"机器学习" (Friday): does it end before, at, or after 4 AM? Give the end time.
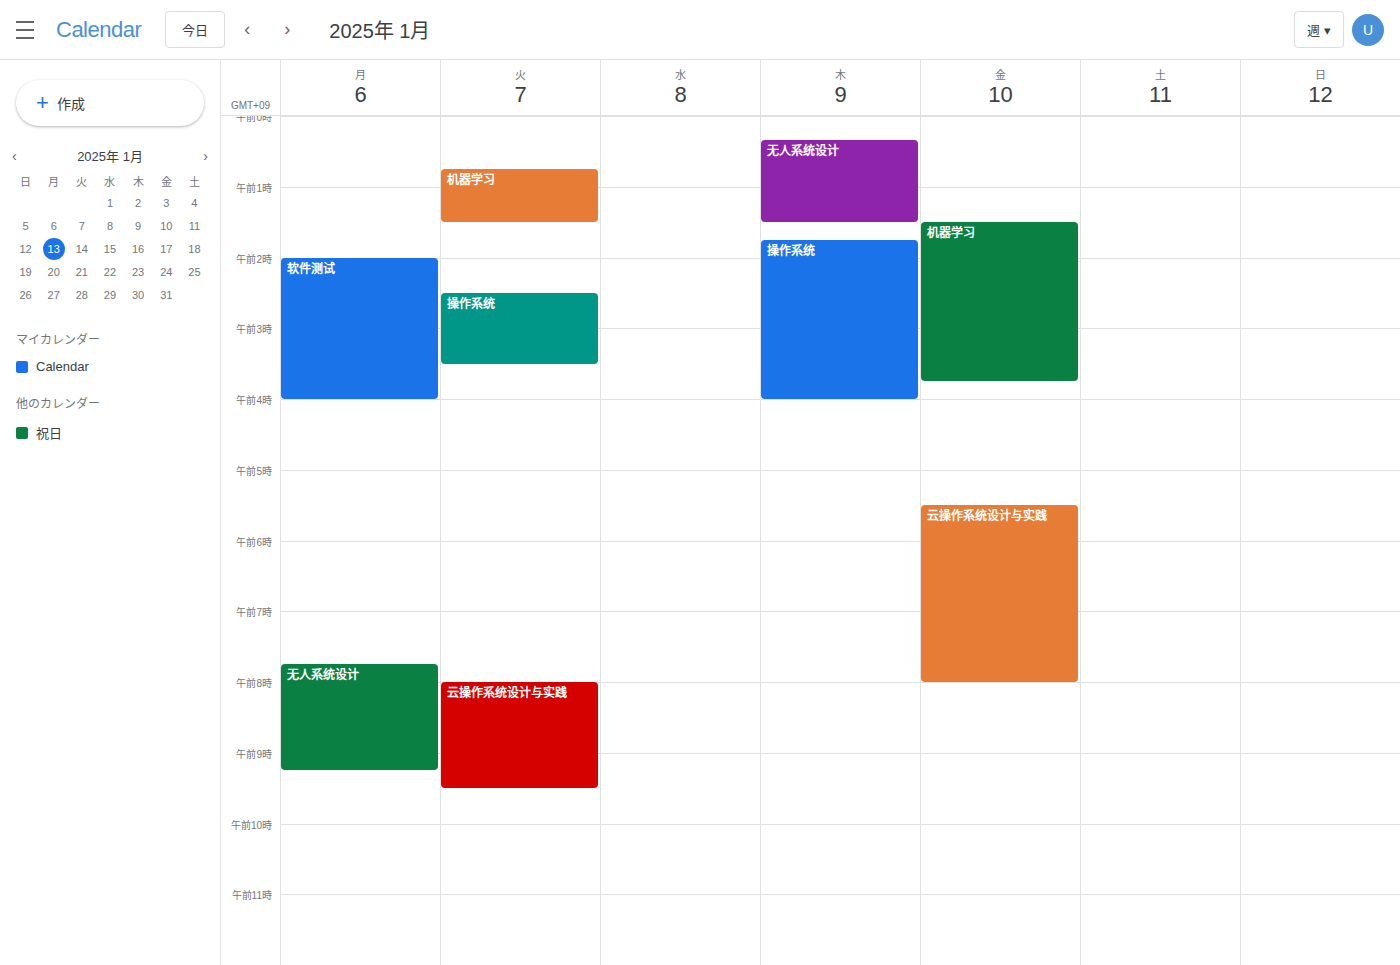
3:45 AM -- before 4 AM, 15 minutes above the 4 AM line.